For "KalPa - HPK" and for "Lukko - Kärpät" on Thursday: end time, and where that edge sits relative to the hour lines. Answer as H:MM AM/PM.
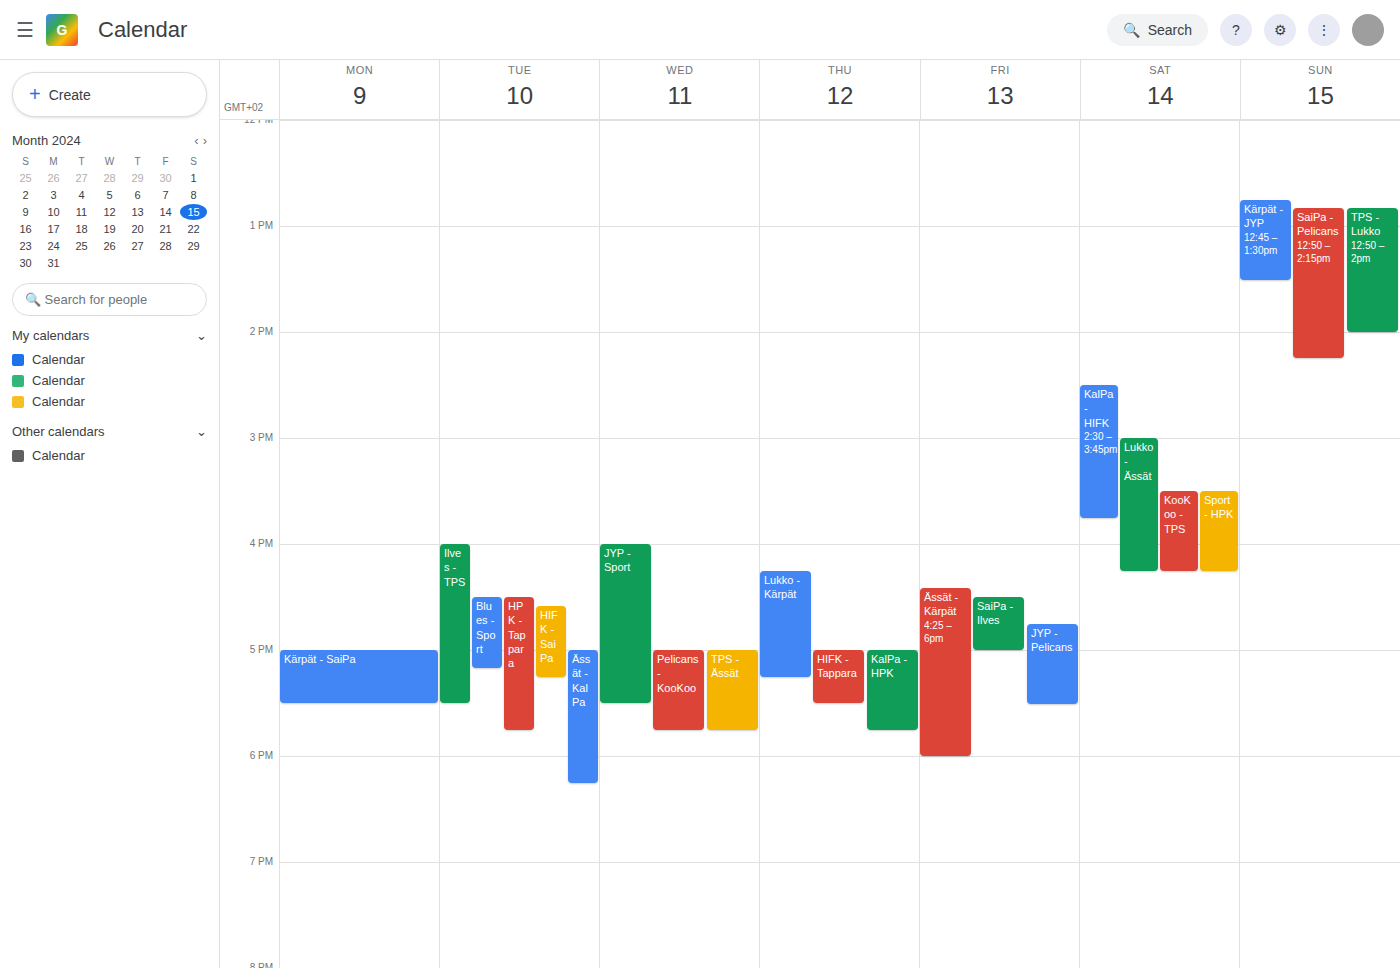
"KalPa - HPK": 5:45 PM, neither: three quarters of the way from the 5 PM line to the 6 PM line. "Lukko - Kärpät": 5:15 PM, neither: a quarter of the way from the 5 PM line to the 6 PM line.